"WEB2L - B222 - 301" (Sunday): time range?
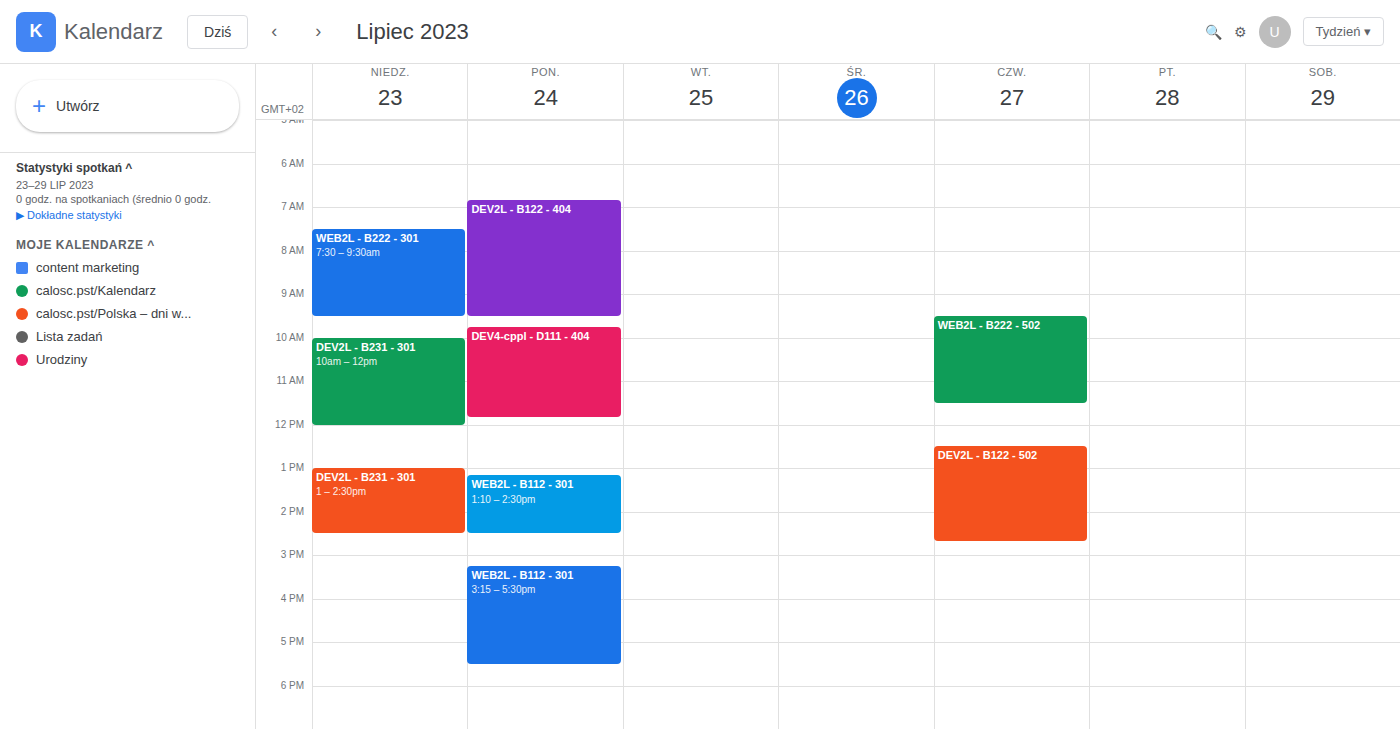
7:30 AM to 9:30 AM